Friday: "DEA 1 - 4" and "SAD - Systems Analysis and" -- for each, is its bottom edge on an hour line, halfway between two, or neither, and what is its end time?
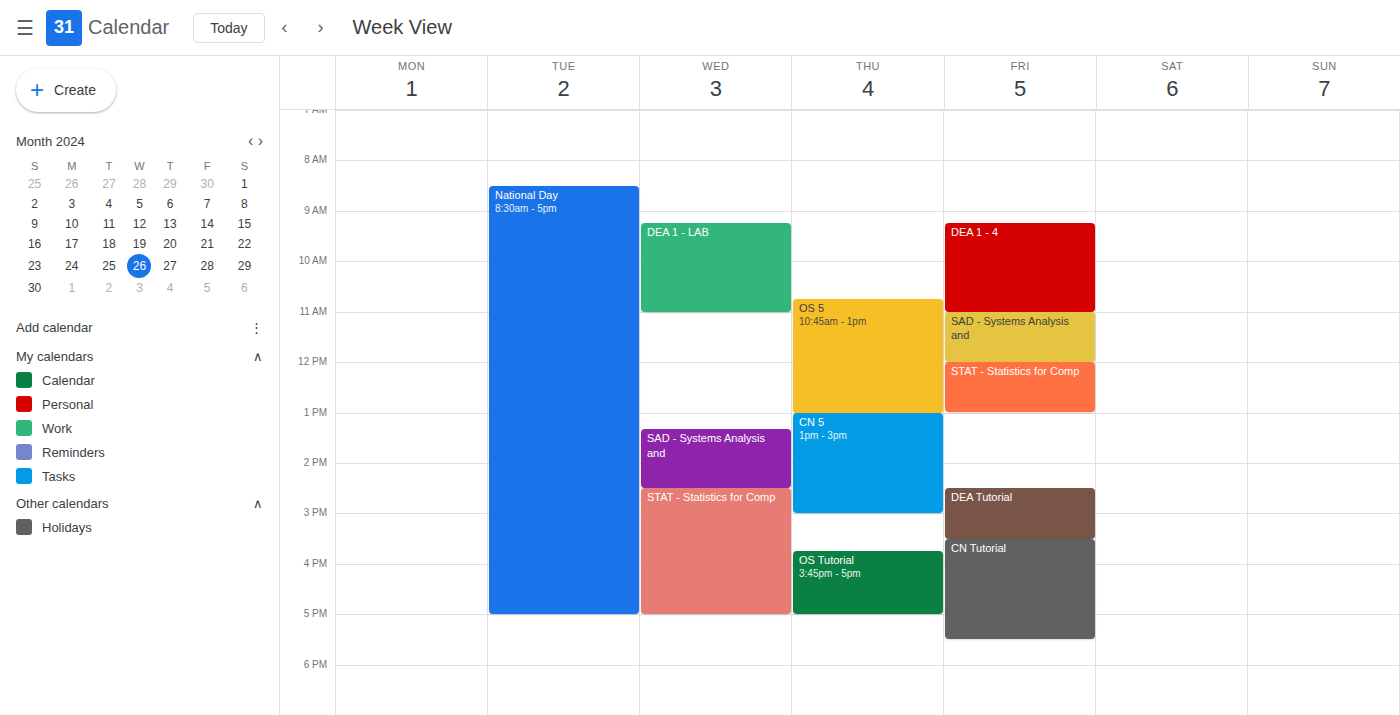
"DEA 1 - 4": 11:00 AM, exactly on the 11 AM line. "SAD - Systems Analysis and": 12:00 PM, exactly on the 12 PM line.